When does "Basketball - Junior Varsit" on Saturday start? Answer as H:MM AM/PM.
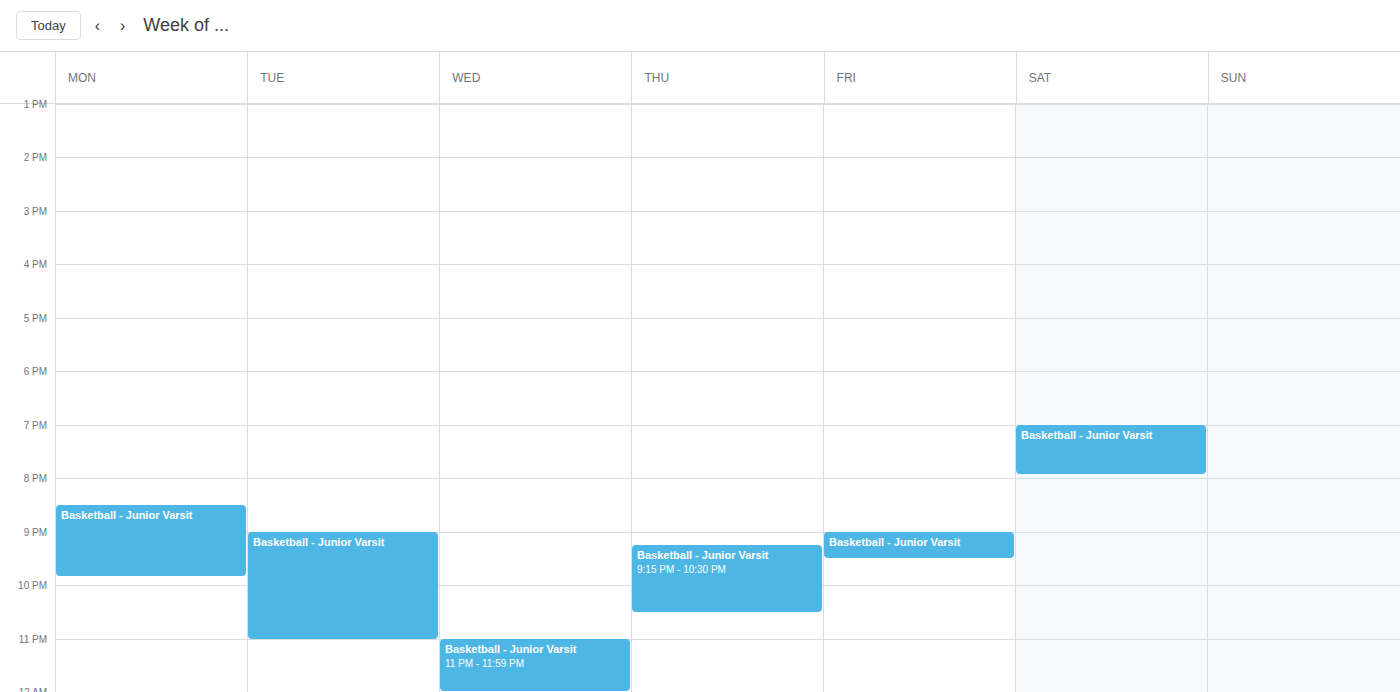
7:00 PM